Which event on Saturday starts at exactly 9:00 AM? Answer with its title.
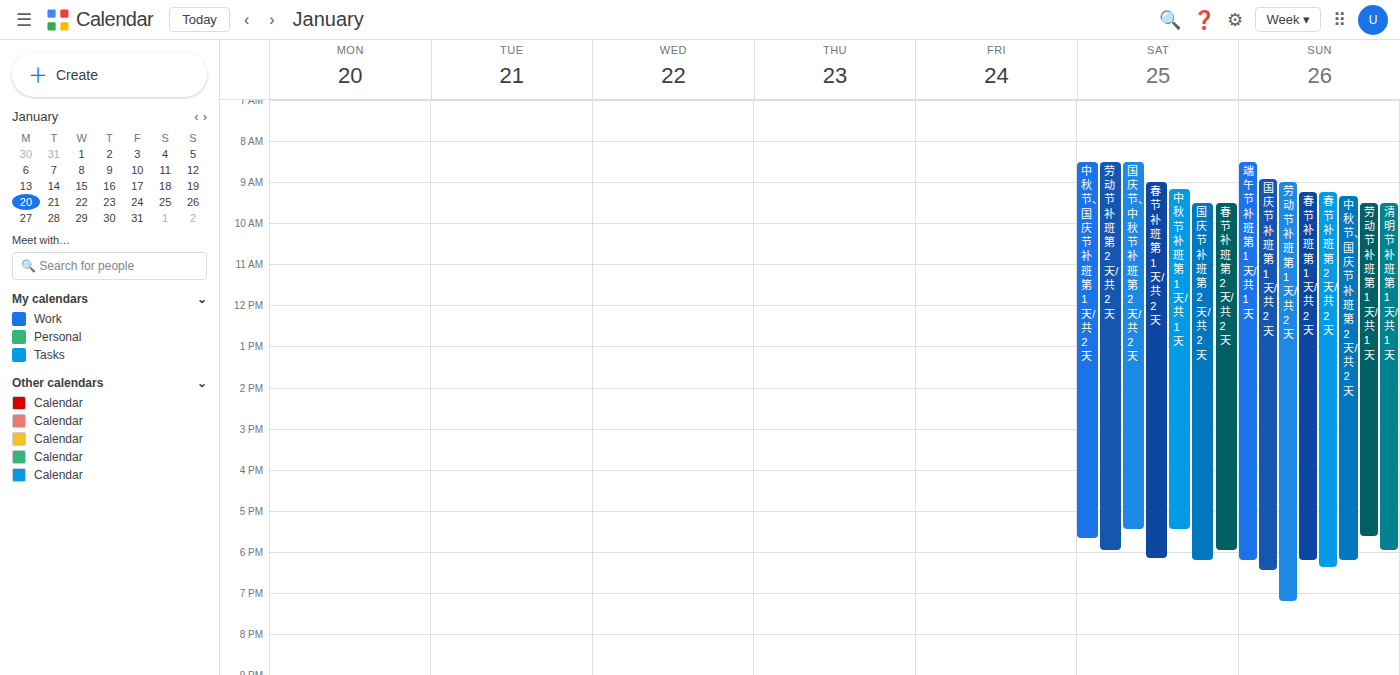
"春节 补班 第1天/共2天"